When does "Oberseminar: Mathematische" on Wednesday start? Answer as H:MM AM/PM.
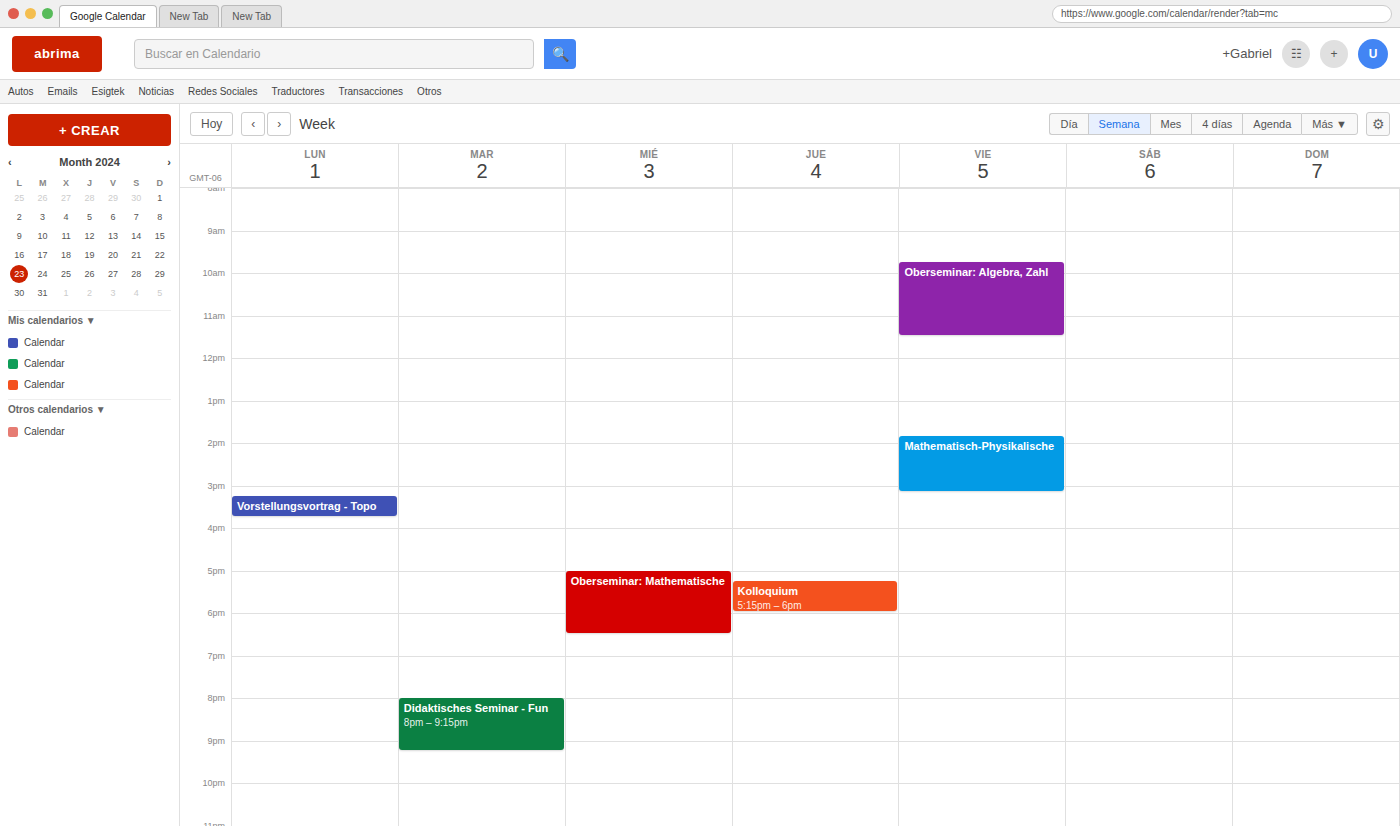
5:00 PM